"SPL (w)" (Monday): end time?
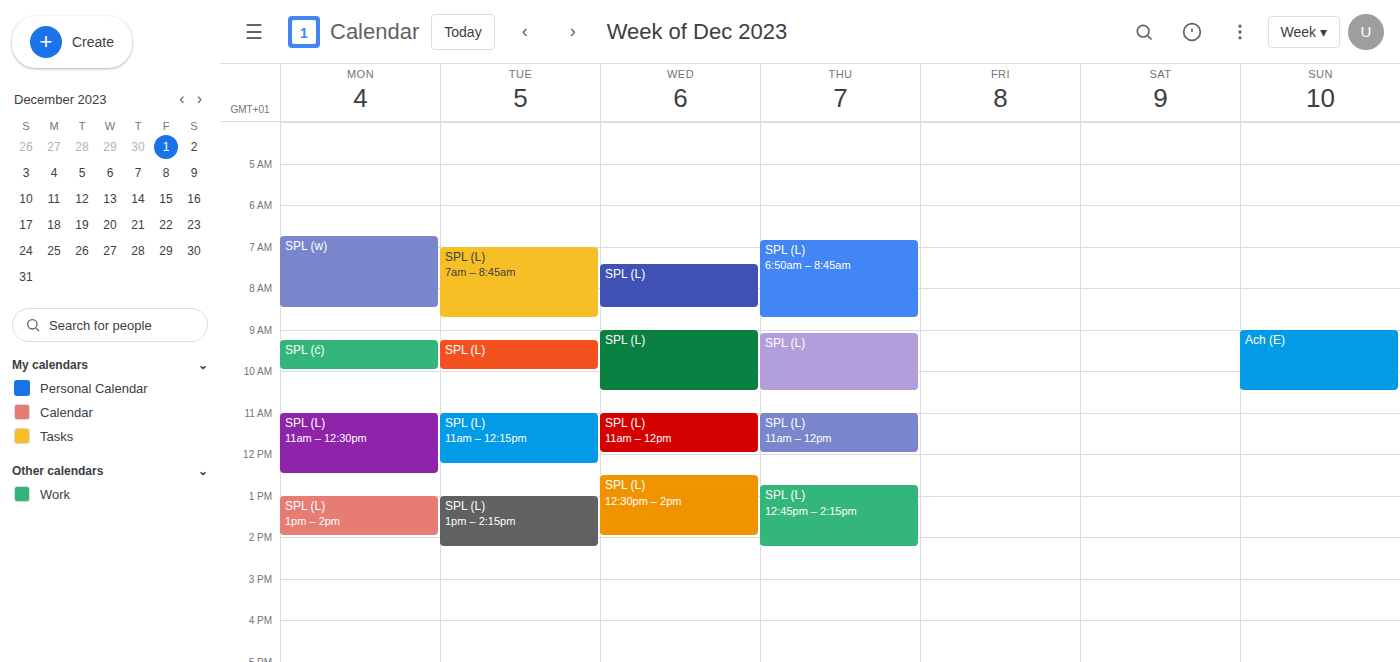
8:30 AM